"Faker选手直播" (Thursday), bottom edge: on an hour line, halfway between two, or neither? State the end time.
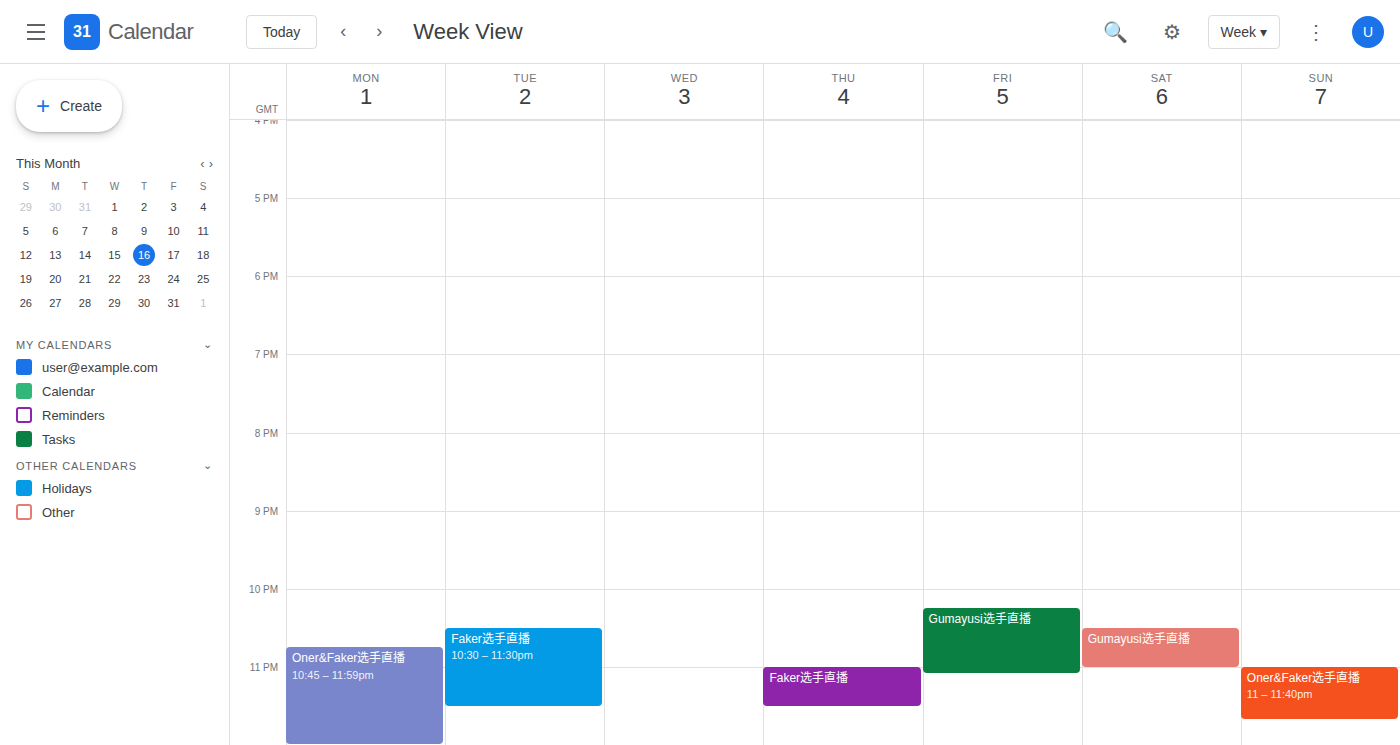
11:30 PM -- halfway between the 11 PM and 12 AM lines.